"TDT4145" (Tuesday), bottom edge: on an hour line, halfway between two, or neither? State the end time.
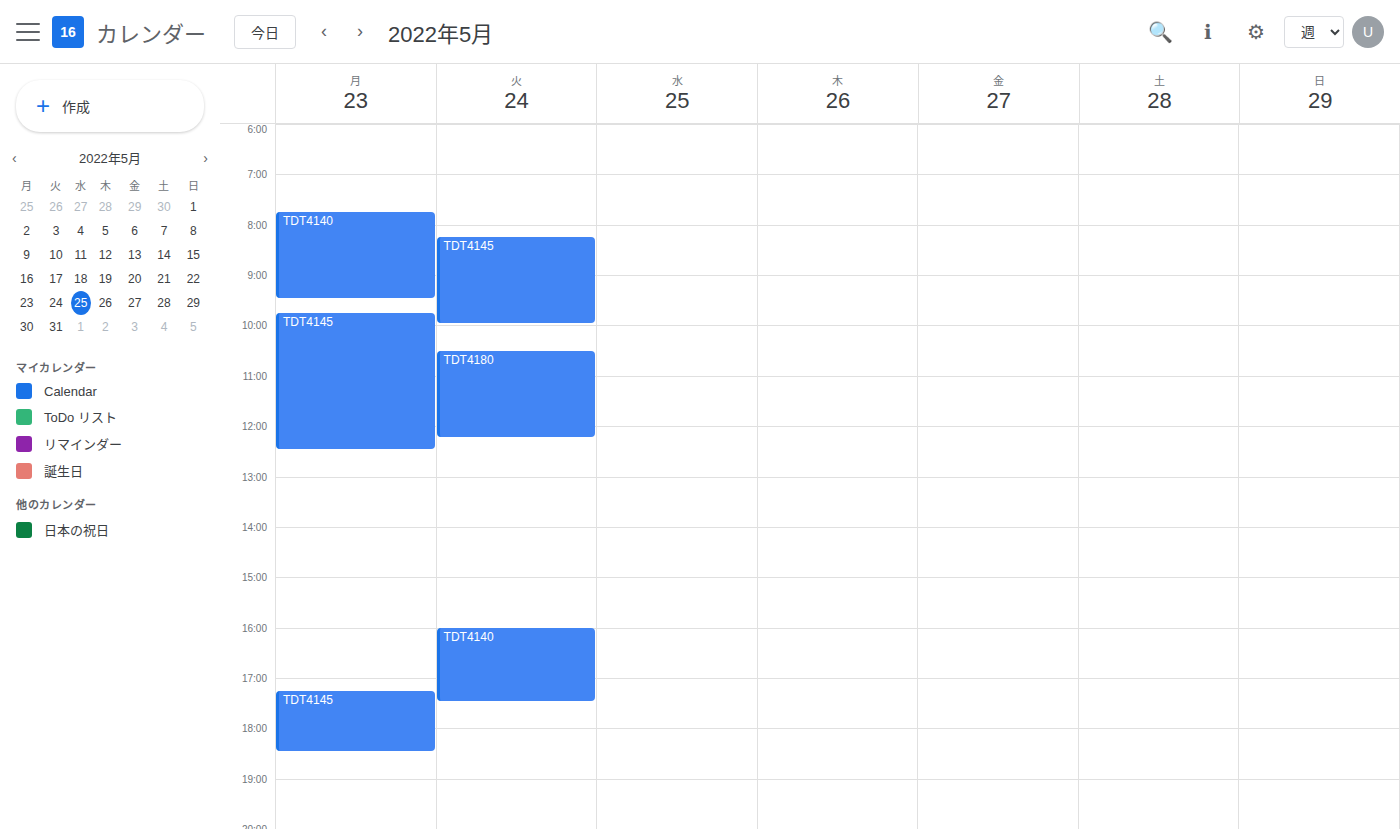
10:00 AM -- exactly on the 10 AM line.